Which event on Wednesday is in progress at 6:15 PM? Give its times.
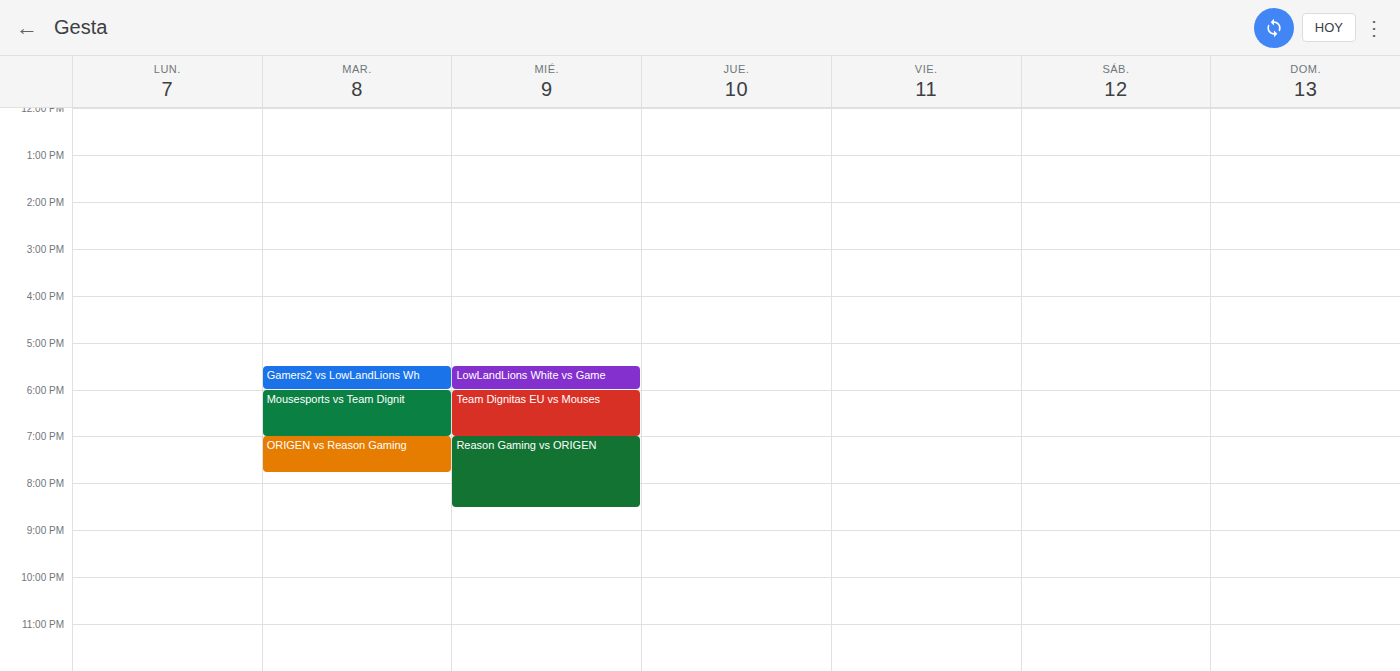
"Team Dignitas EU vs Mouses", 6:00 PM to 7:00 PM